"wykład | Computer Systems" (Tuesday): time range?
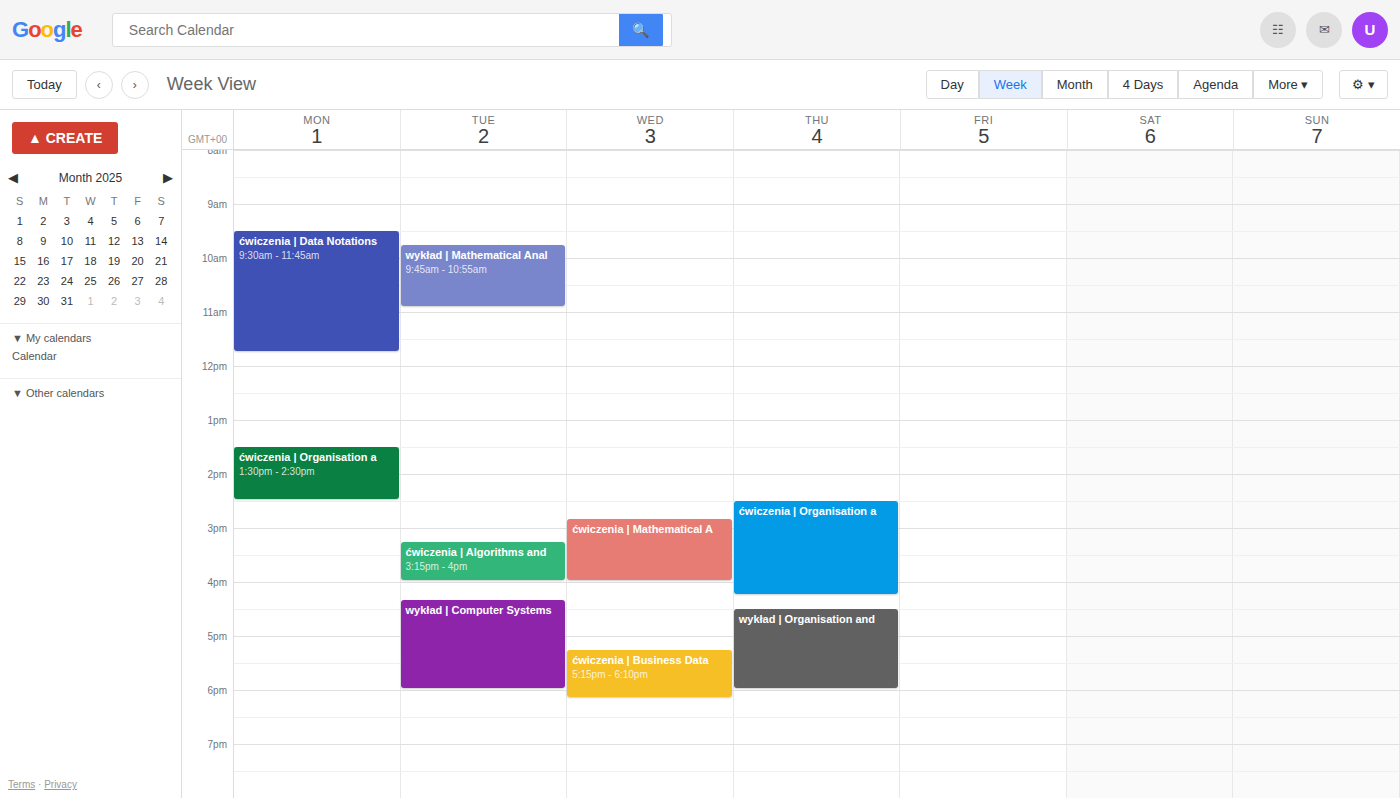
4:20 PM to 6:00 PM